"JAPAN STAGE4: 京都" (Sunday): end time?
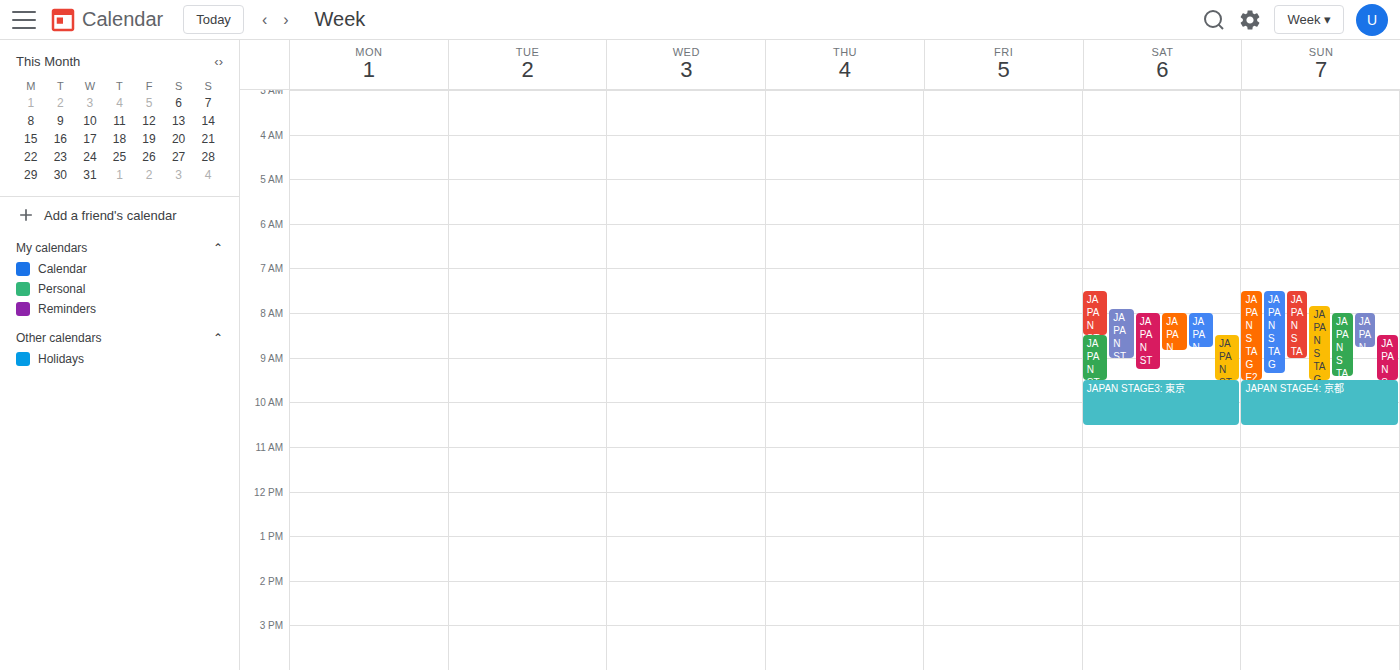
10:30